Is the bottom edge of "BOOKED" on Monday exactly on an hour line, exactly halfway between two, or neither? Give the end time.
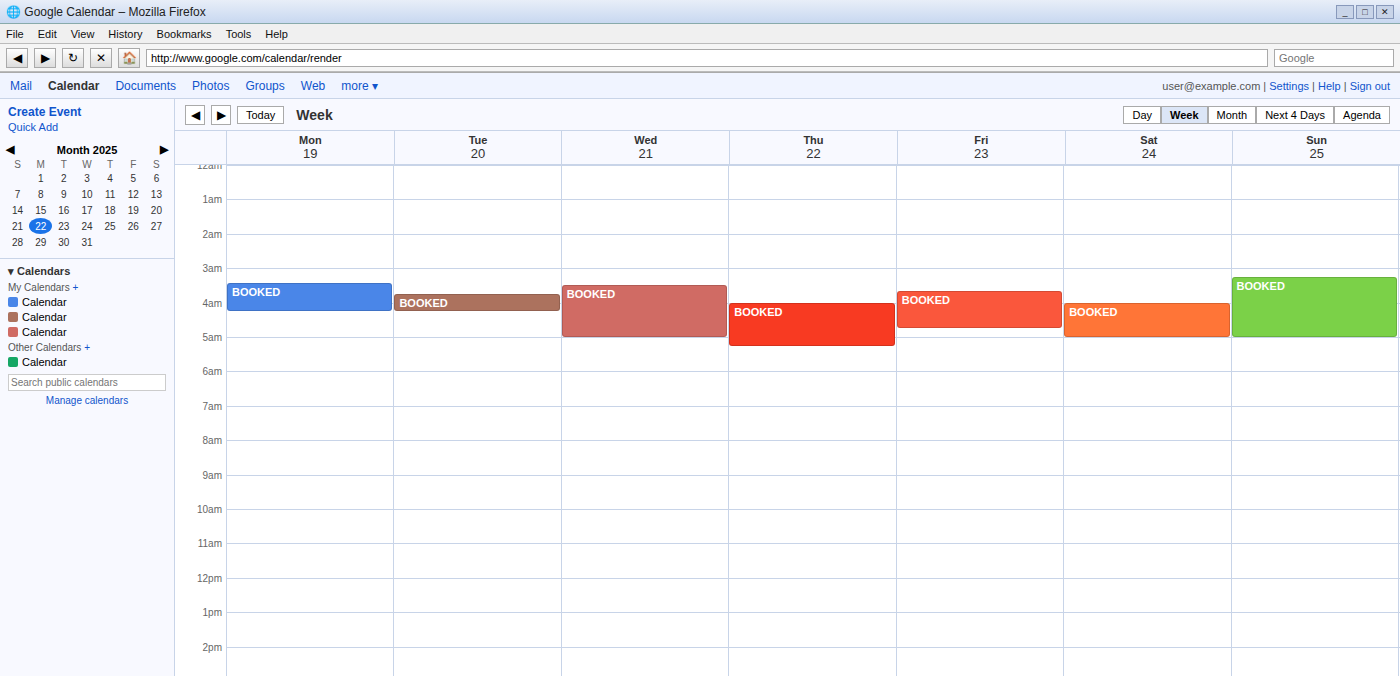
4:15 AM -- neither: a quarter of the way from the 4 AM line to the 5 AM line.